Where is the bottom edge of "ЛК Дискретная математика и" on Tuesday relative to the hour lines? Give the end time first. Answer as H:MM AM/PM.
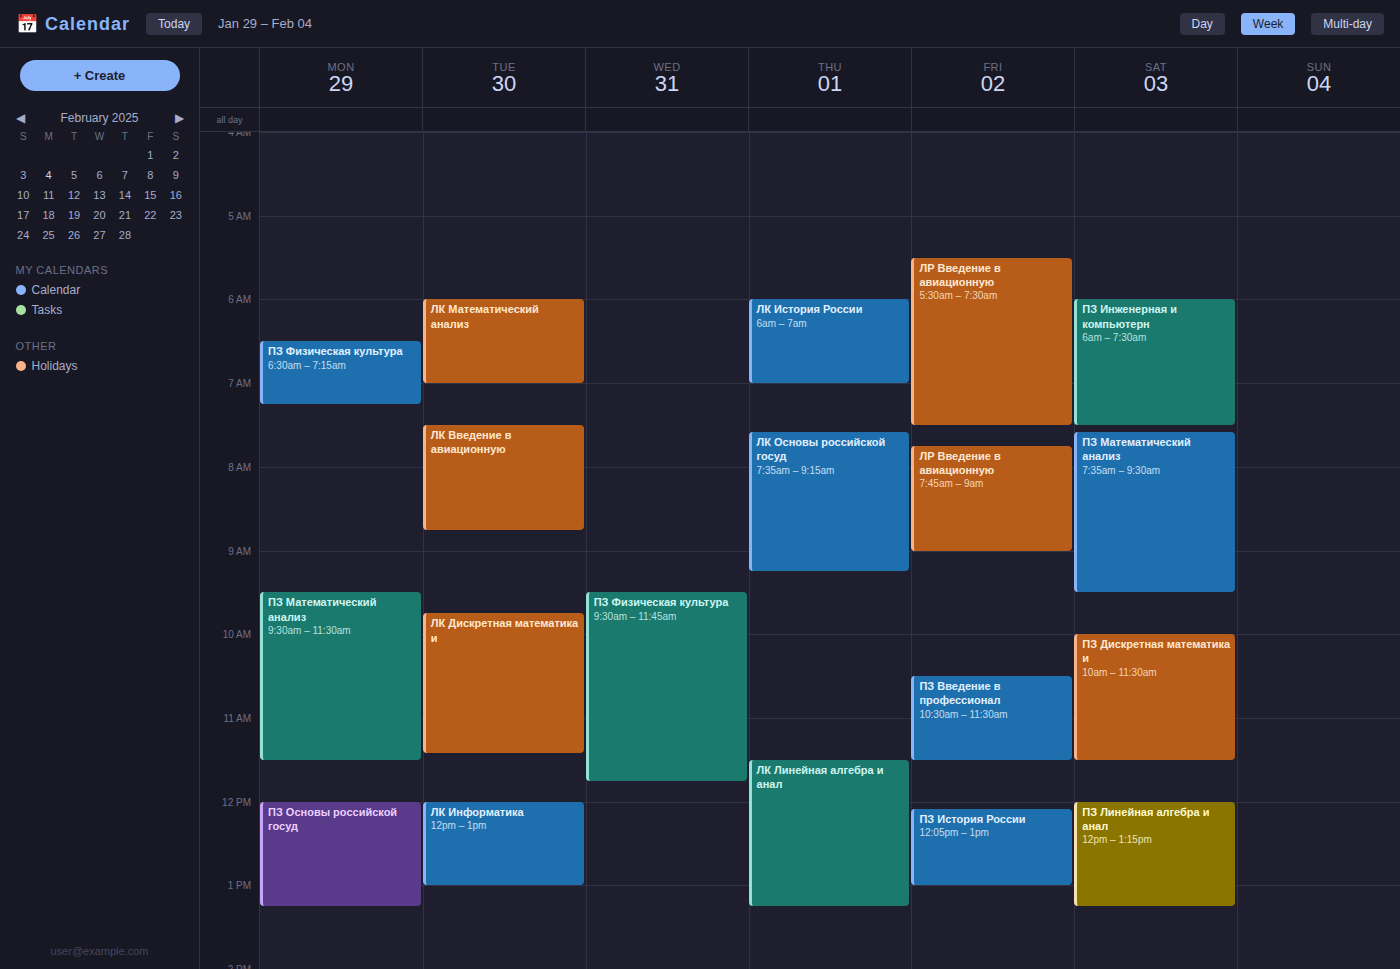
11:25 AM -- neither: 25 minutes below the 11 AM line and 35 minutes above the 12 PM line.